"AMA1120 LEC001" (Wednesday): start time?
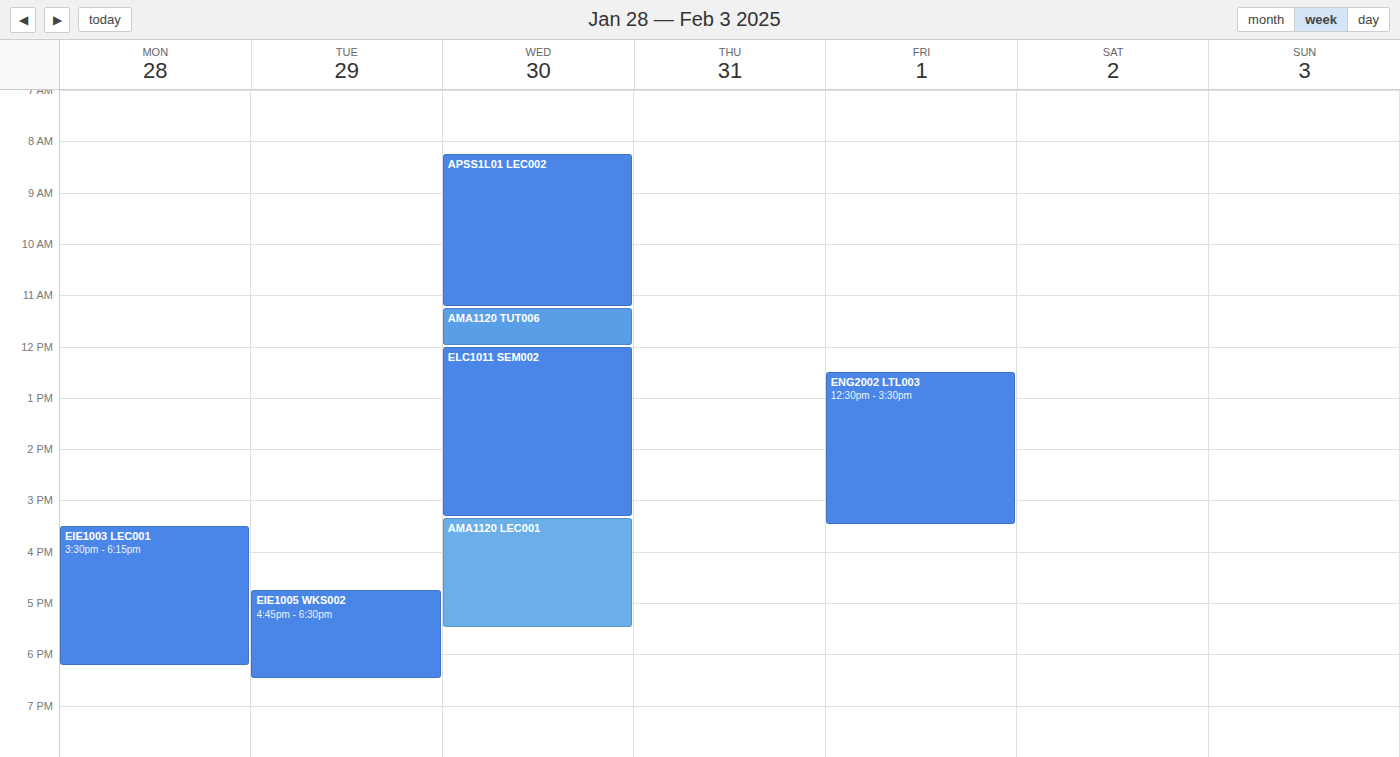
3:20 PM